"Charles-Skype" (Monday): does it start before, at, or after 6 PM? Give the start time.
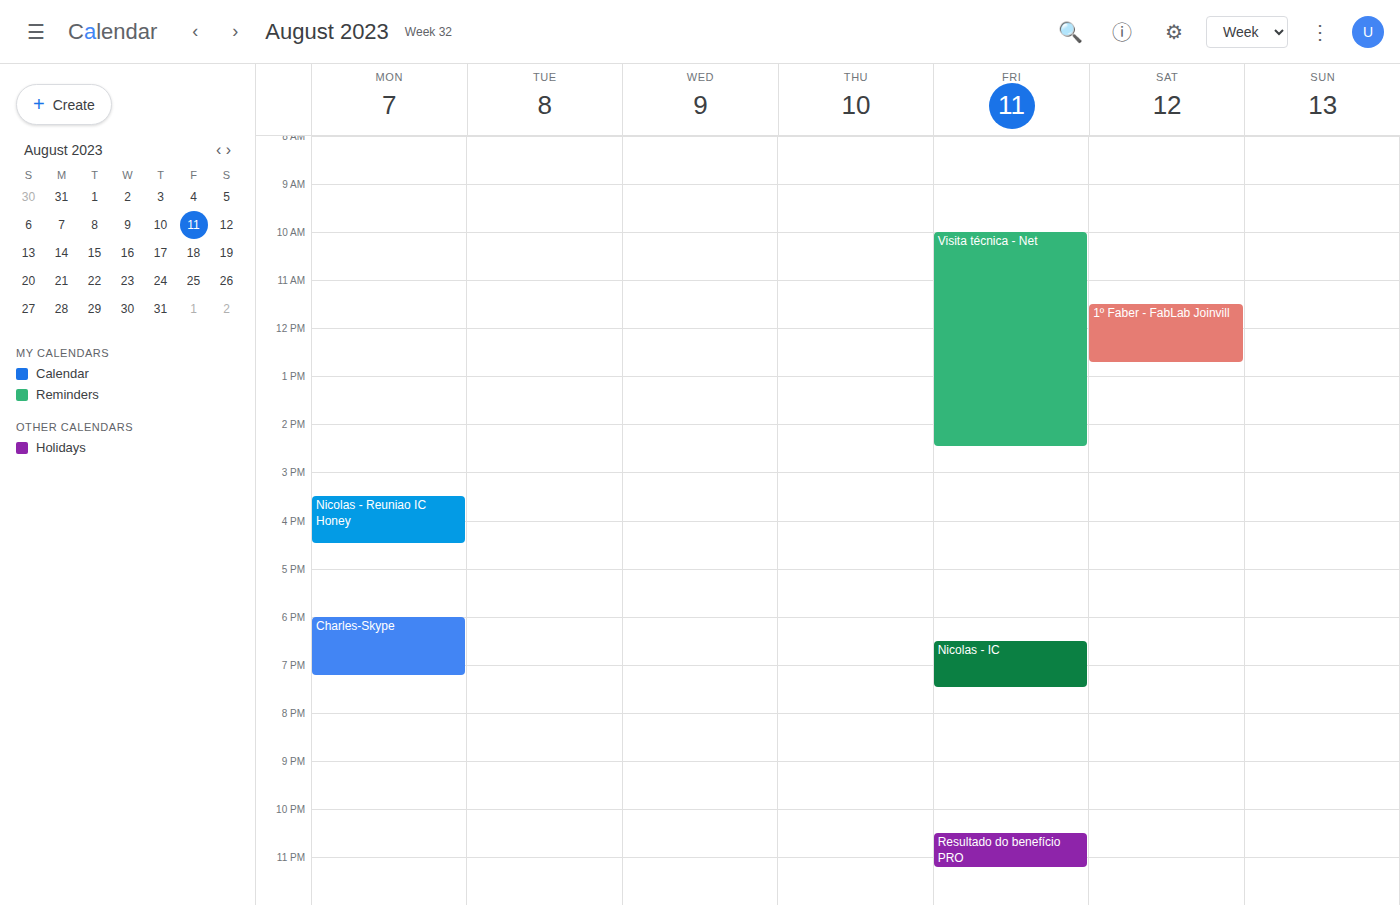
6:00 PM -- exactly at 6 PM, on the 6 PM line.